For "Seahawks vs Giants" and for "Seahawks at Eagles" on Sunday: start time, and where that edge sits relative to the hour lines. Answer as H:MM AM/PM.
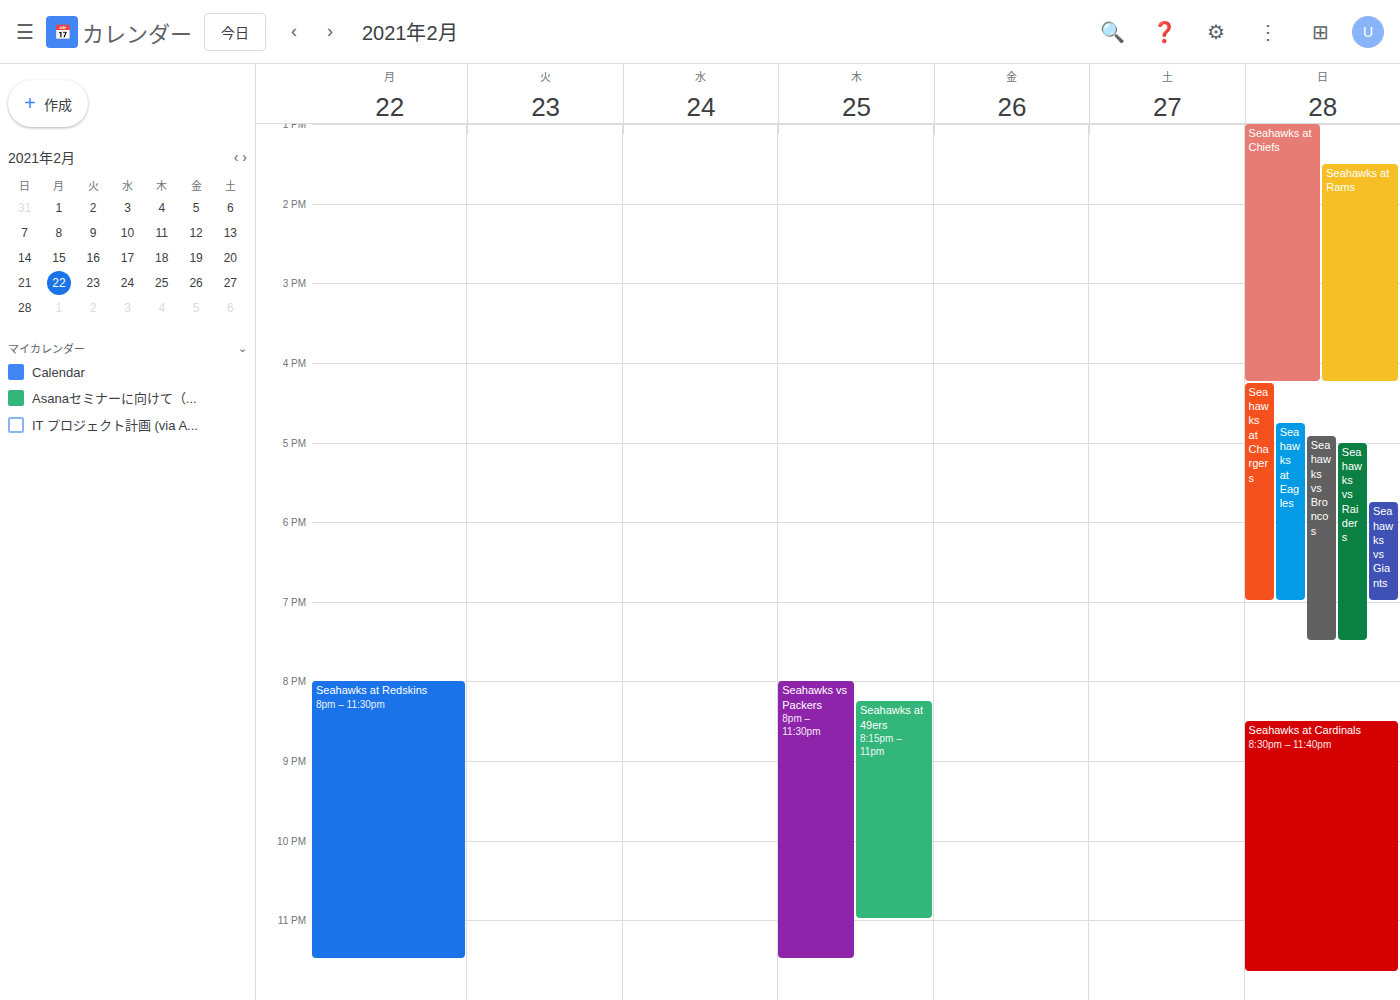
"Seahawks vs Giants": 5:45 PM, neither: three quarters of the way from the 5 PM line to the 6 PM line. "Seahawks at Eagles": 4:45 PM, neither: three quarters of the way from the 4 PM line to the 5 PM line.